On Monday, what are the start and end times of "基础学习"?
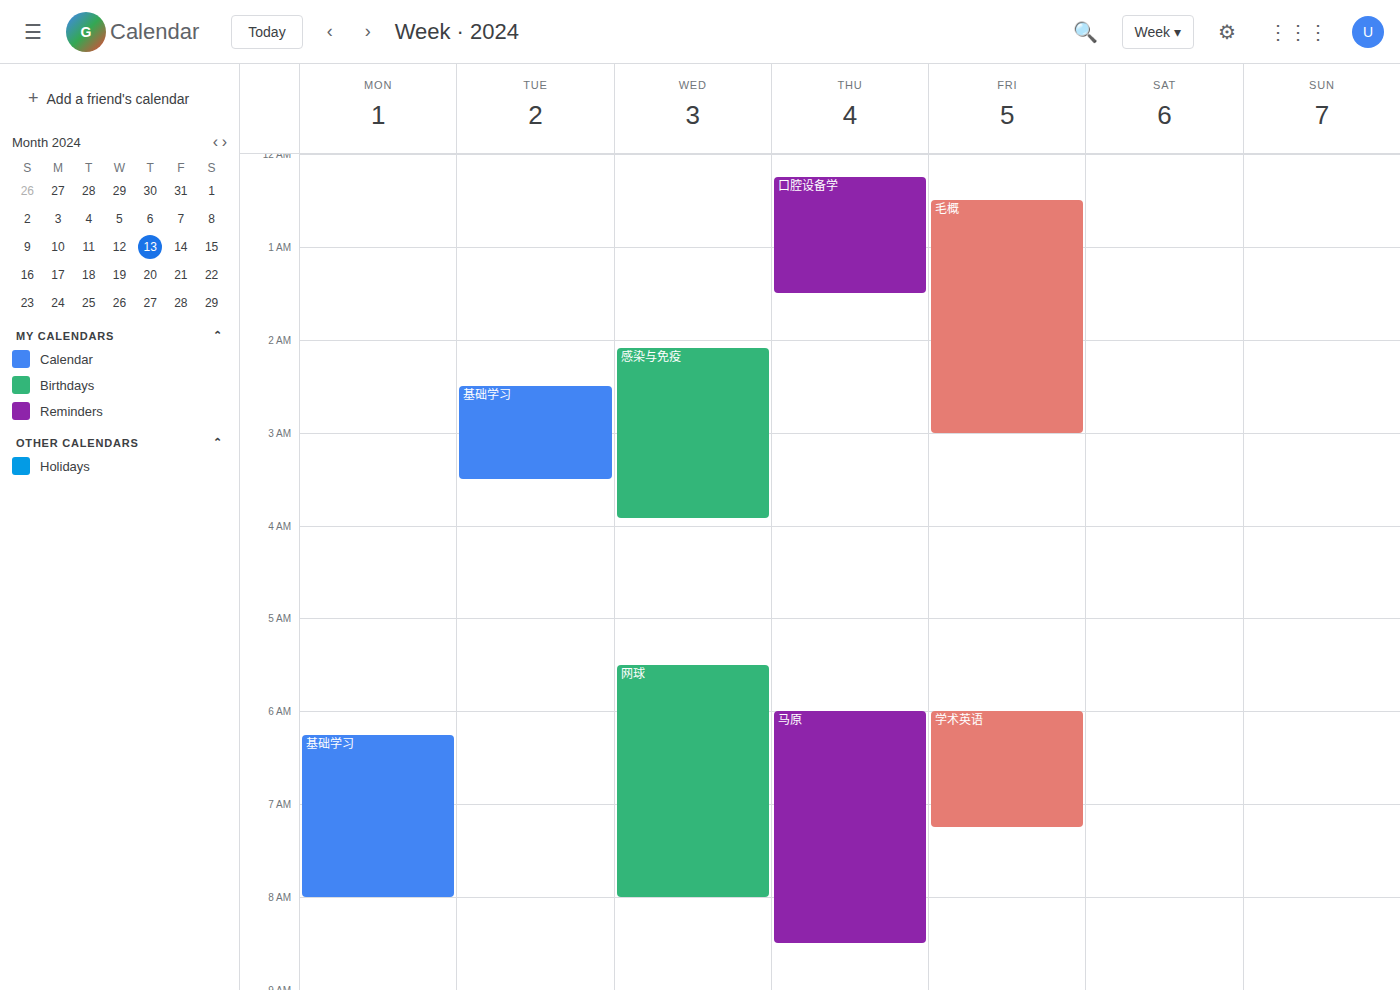
6:15 AM to 8:00 AM